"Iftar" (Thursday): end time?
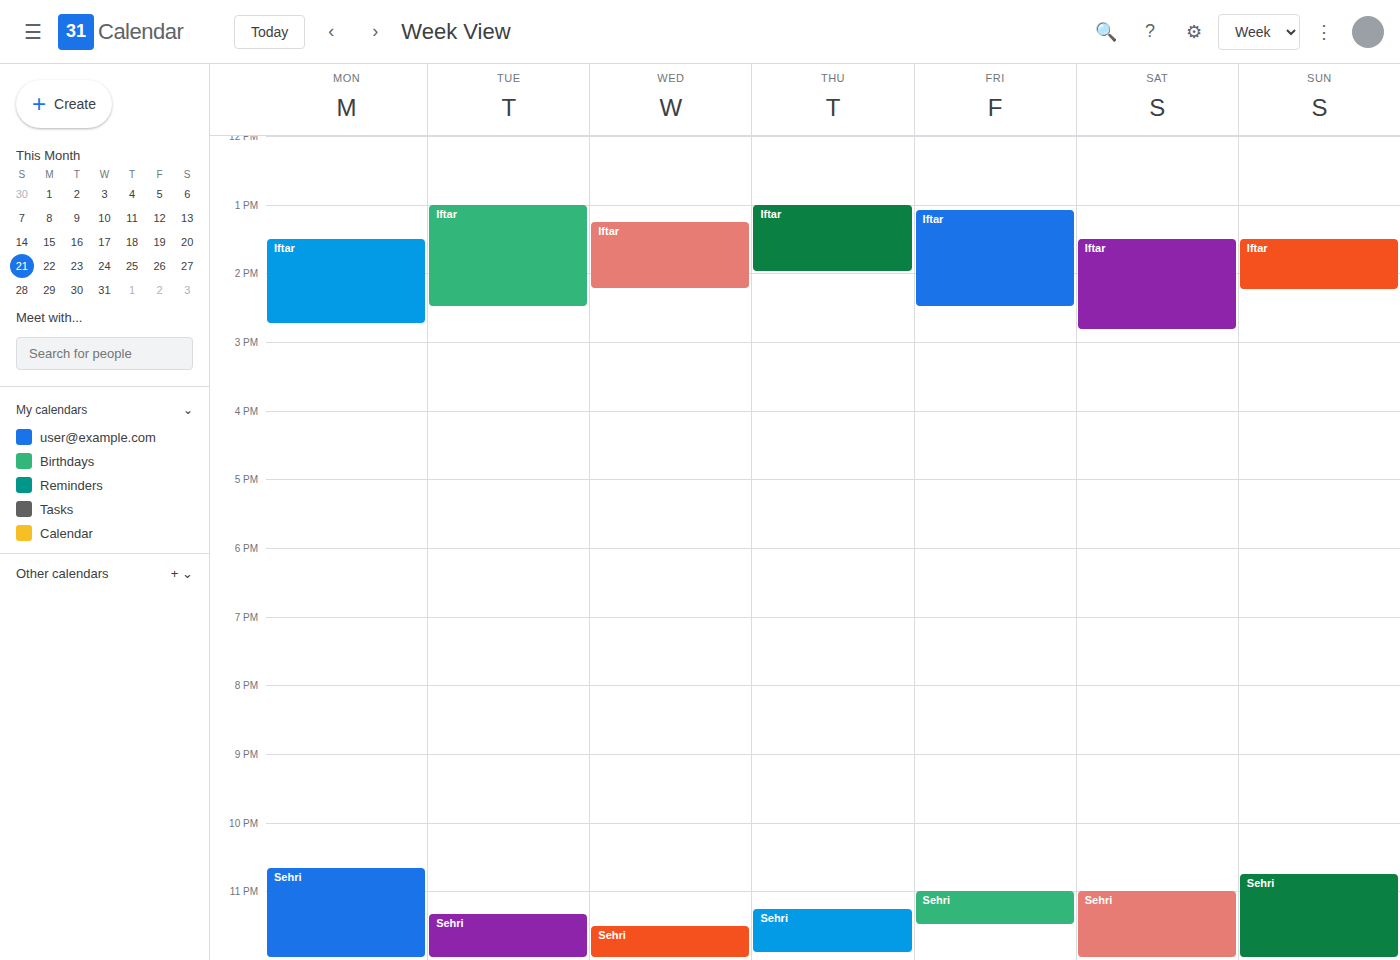
2:00 PM